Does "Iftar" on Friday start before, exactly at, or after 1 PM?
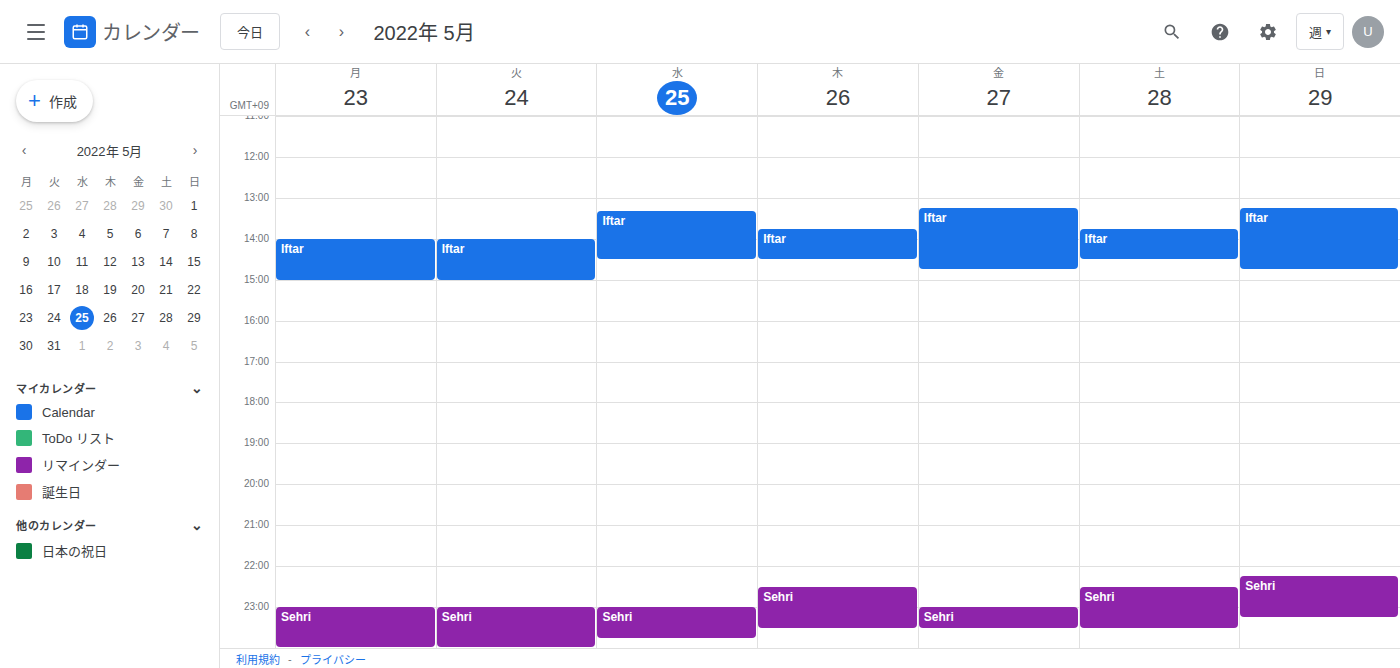
1:15 PM -- after 1 PM, 15 minutes below the 1 PM line.